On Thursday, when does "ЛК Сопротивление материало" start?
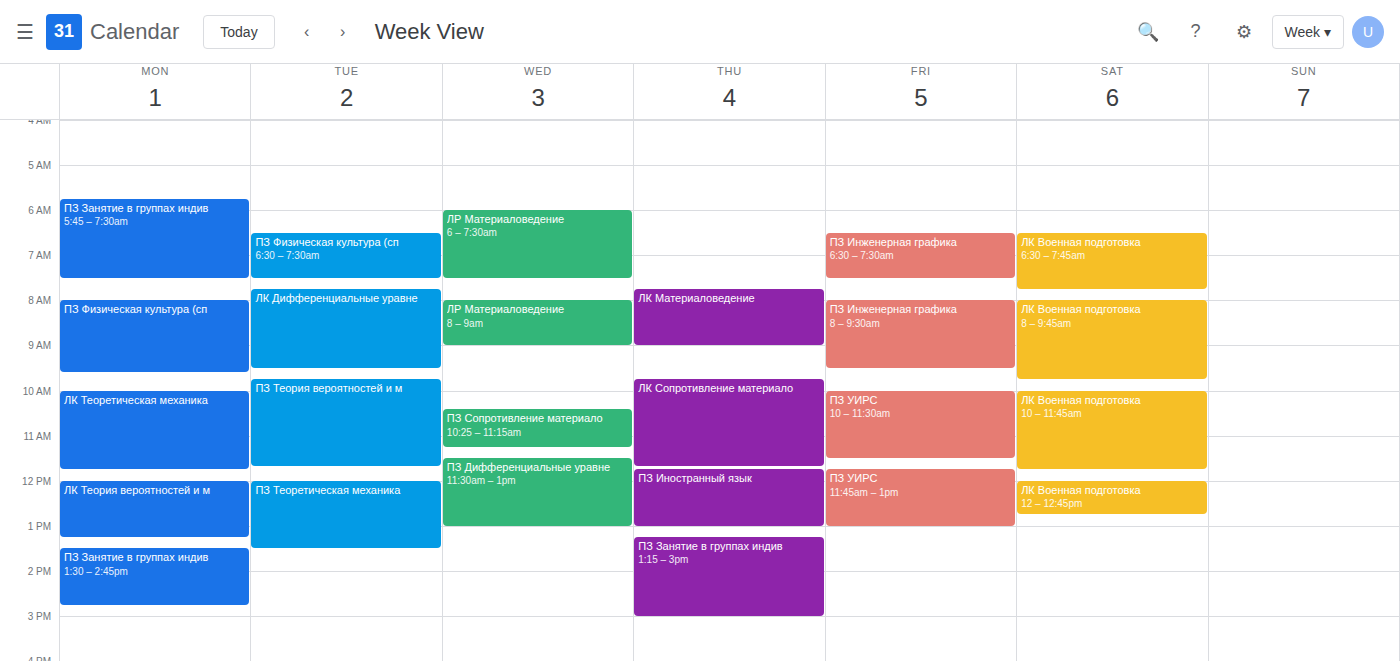
9:45 AM